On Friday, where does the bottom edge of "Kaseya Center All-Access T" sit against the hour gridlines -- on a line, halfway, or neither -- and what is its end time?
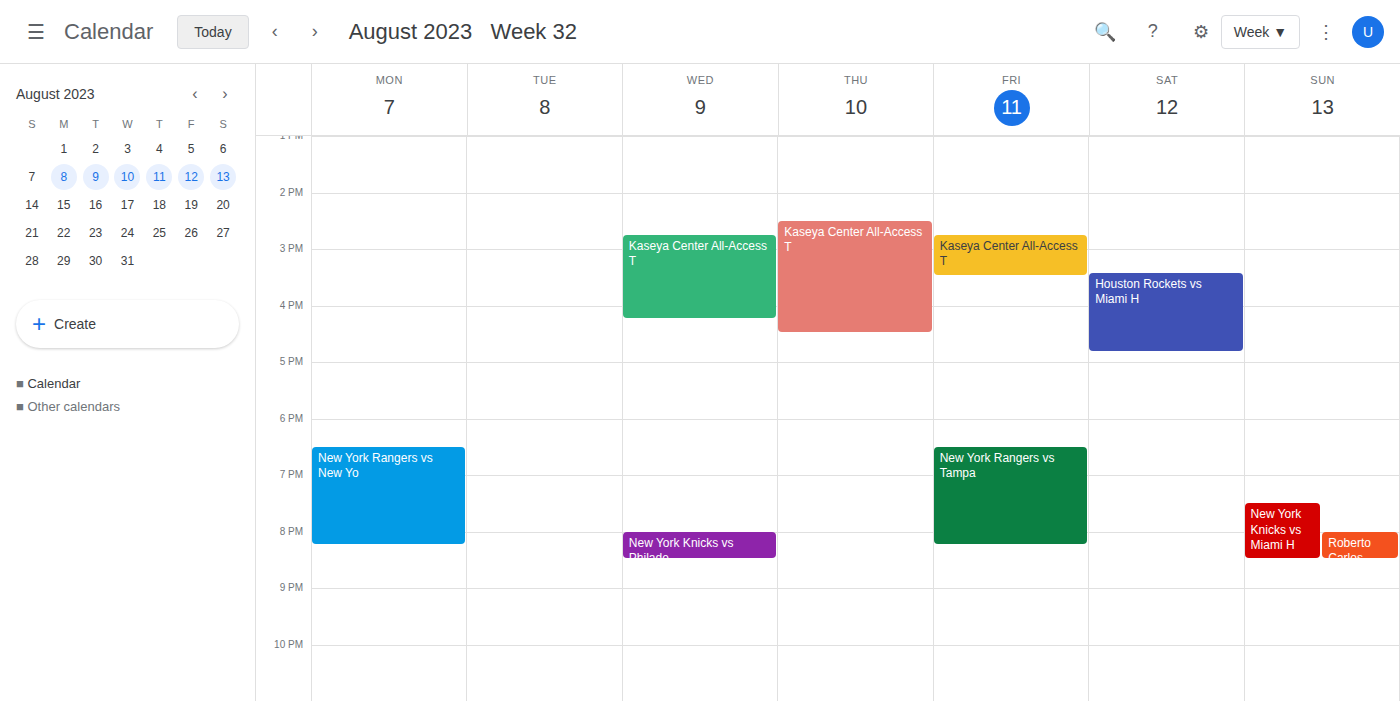
3:30 PM -- halfway between the 3 PM and 4 PM lines.